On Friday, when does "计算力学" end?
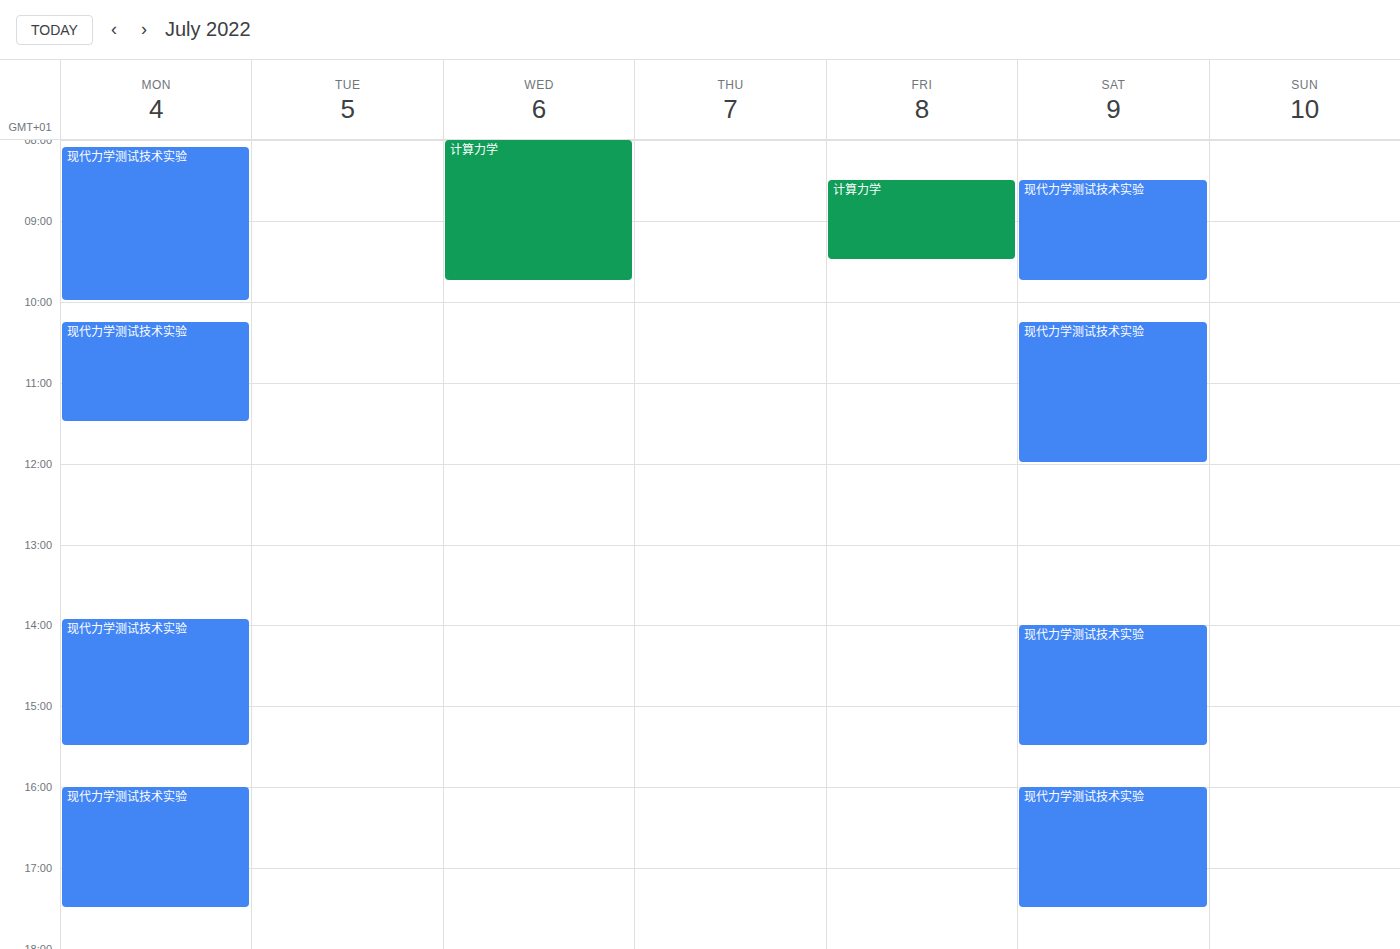
9:30 AM